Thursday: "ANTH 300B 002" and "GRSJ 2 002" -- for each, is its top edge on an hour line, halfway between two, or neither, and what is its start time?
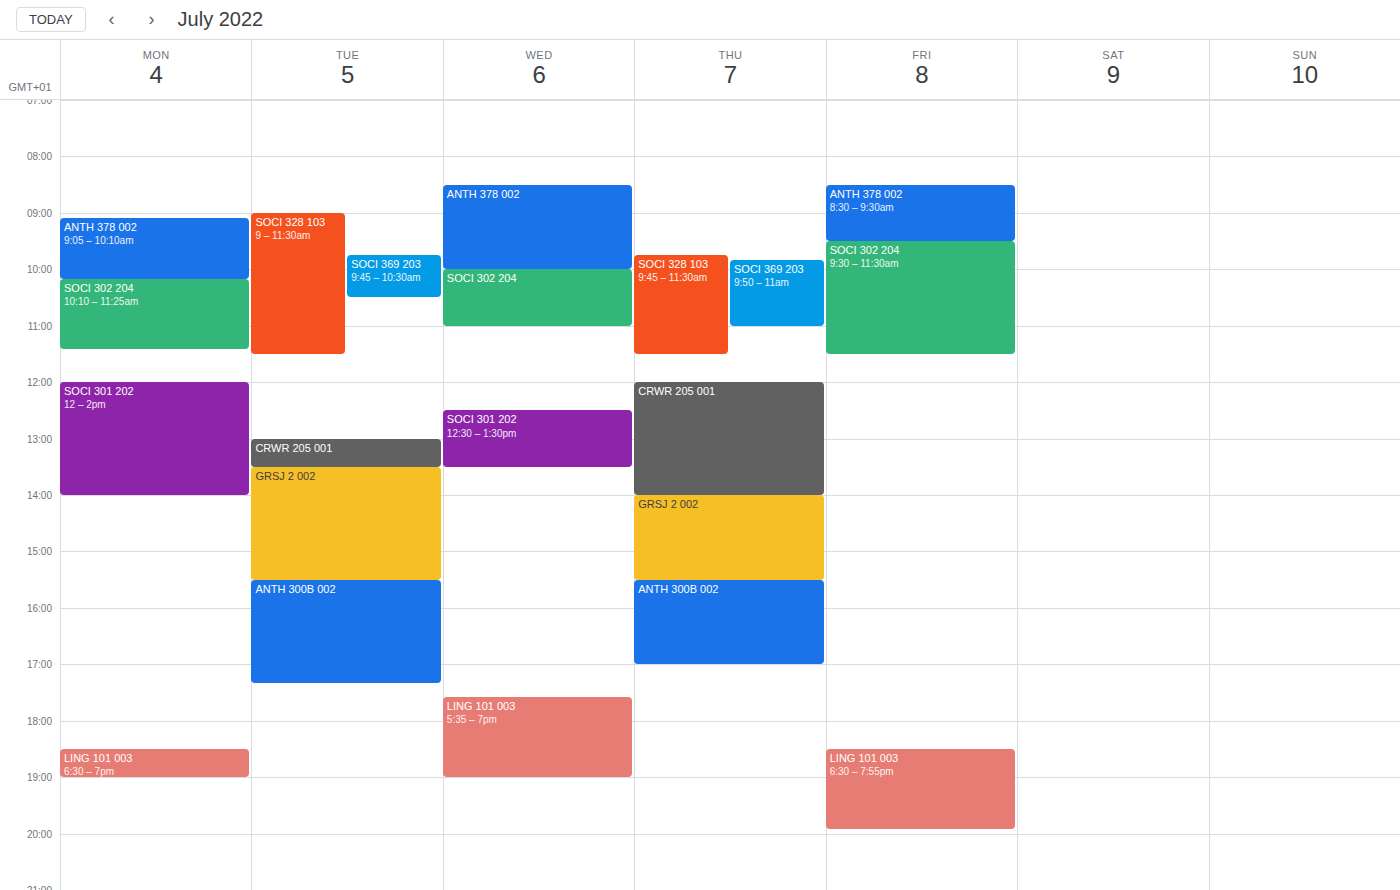
"ANTH 300B 002": 3:30 PM, halfway between the 3 PM and 4 PM lines. "GRSJ 2 002": 2:00 PM, exactly on the 2 PM line.